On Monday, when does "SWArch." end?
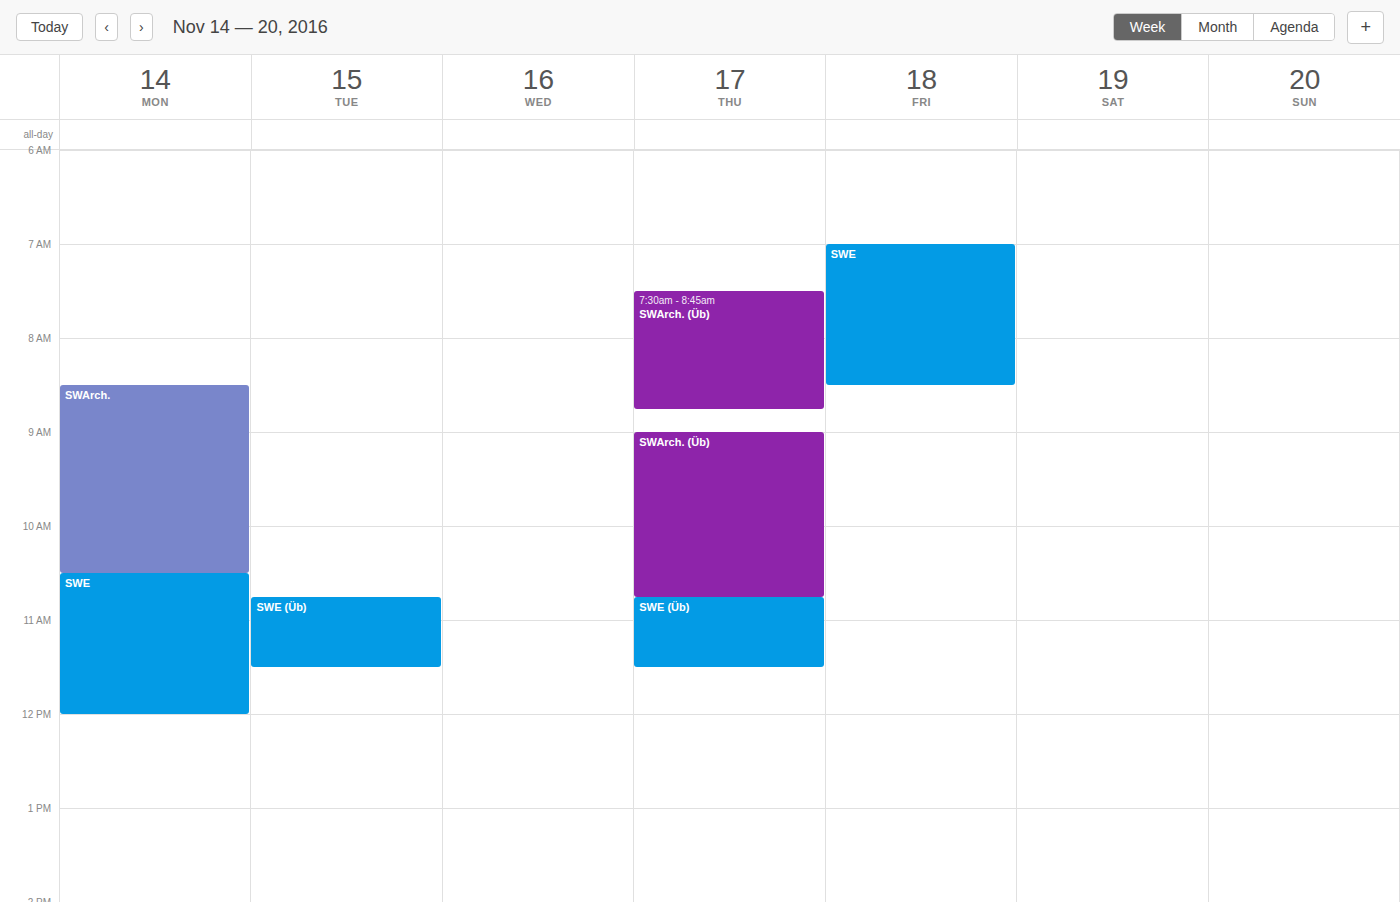
10:30 AM